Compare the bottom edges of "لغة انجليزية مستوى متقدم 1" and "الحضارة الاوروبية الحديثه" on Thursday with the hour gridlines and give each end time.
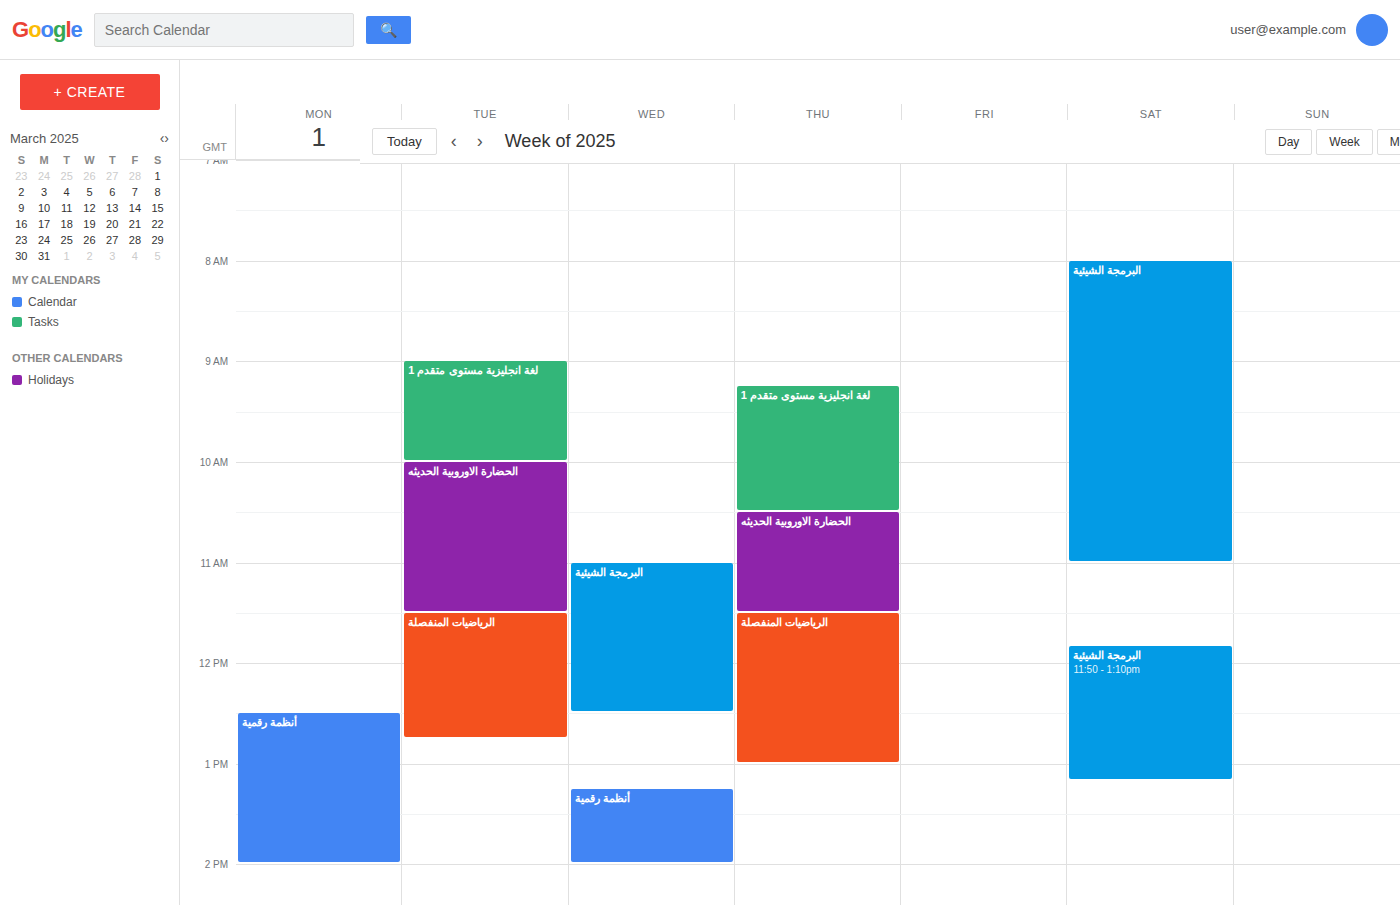
"لغة انجليزية مستوى متقدم 1": 10:30 AM, halfway between the 10 AM and 11 AM lines. "الحضارة الاوروبية الحديثه": 11:30 AM, halfway between the 11 AM and 12 PM lines.